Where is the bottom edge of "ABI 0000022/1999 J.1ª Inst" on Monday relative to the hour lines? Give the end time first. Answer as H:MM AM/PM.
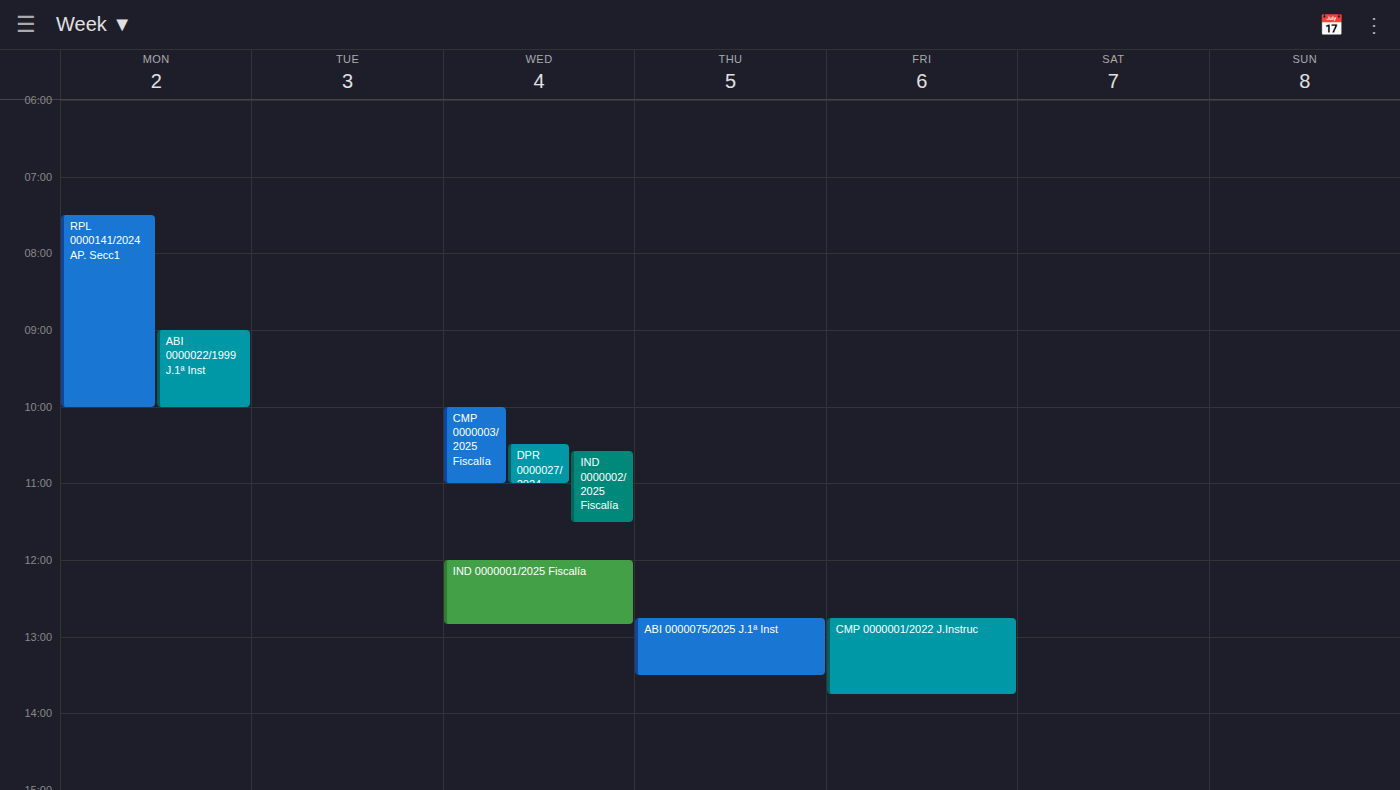
10:00 AM -- exactly on the 10 AM line.